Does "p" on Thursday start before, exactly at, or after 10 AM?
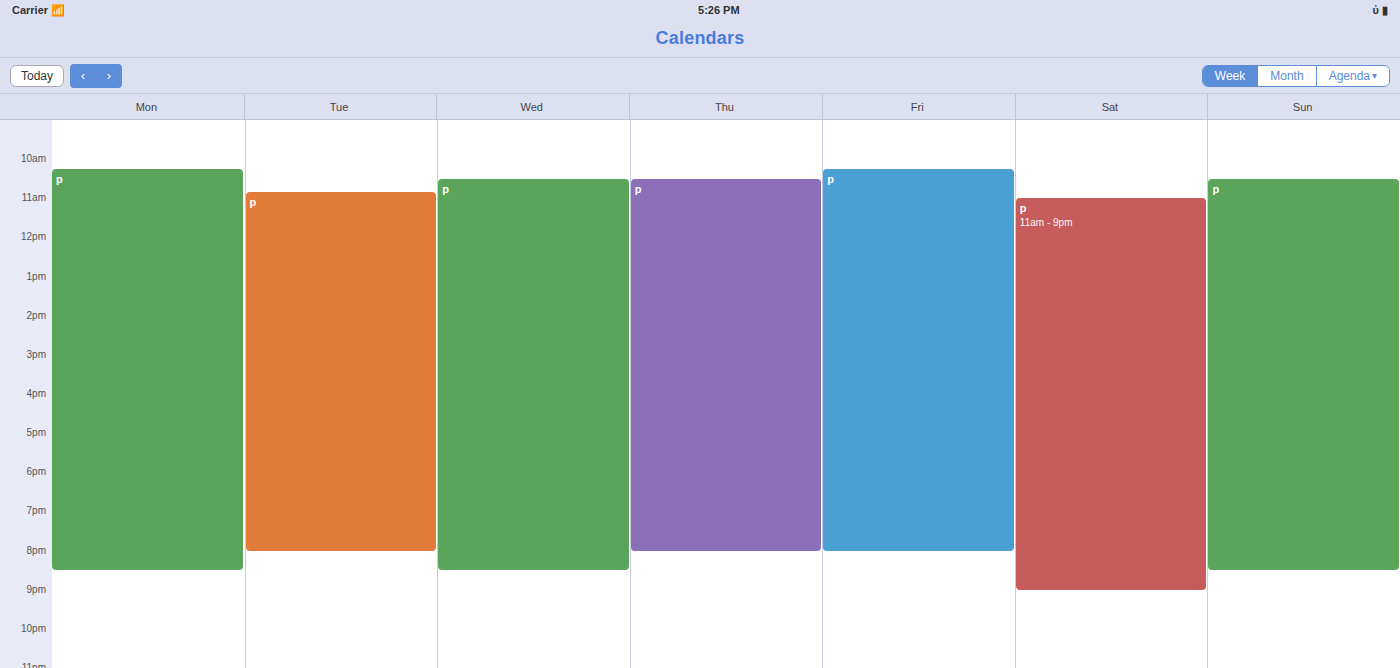
10:30 AM -- after 10 AM, 30 minutes below the 10 AM line.